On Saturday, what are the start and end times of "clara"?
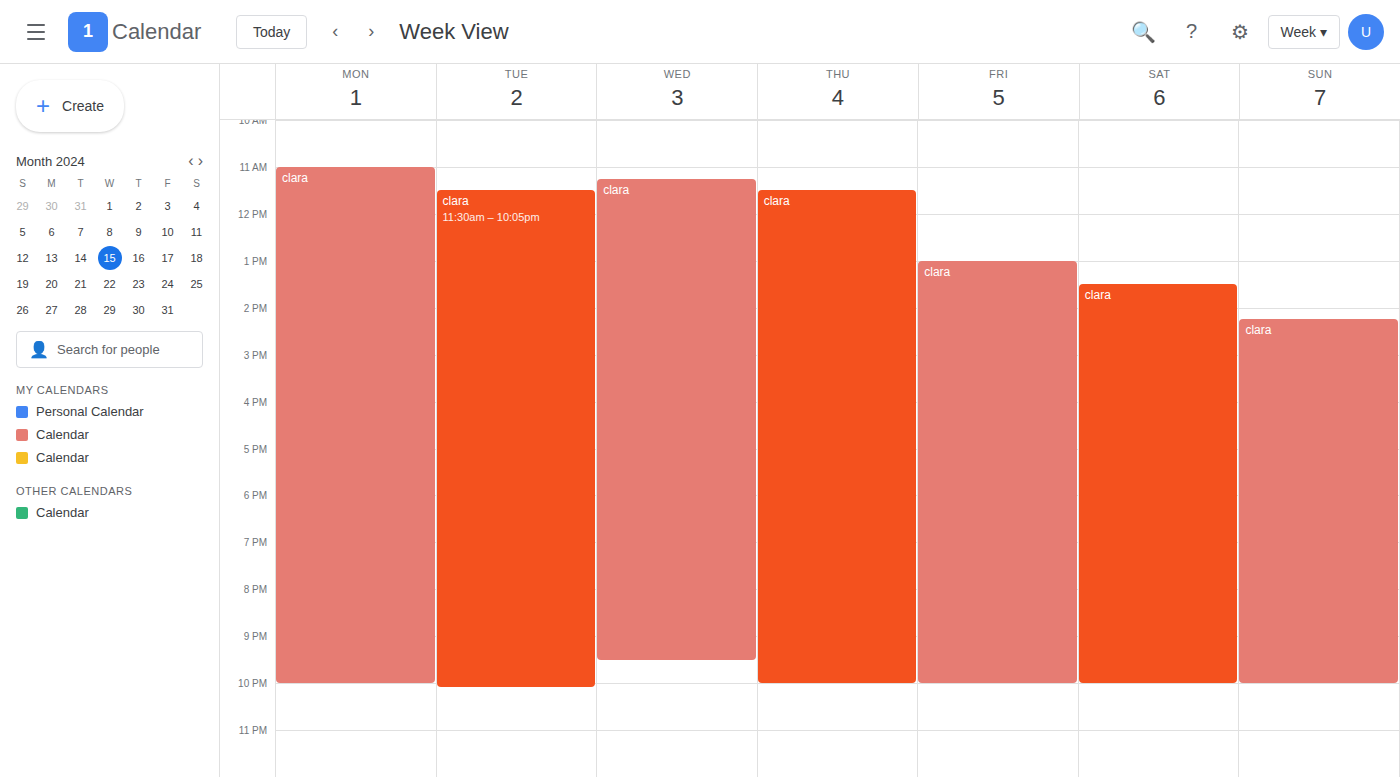
1:30 PM to 10:00 PM